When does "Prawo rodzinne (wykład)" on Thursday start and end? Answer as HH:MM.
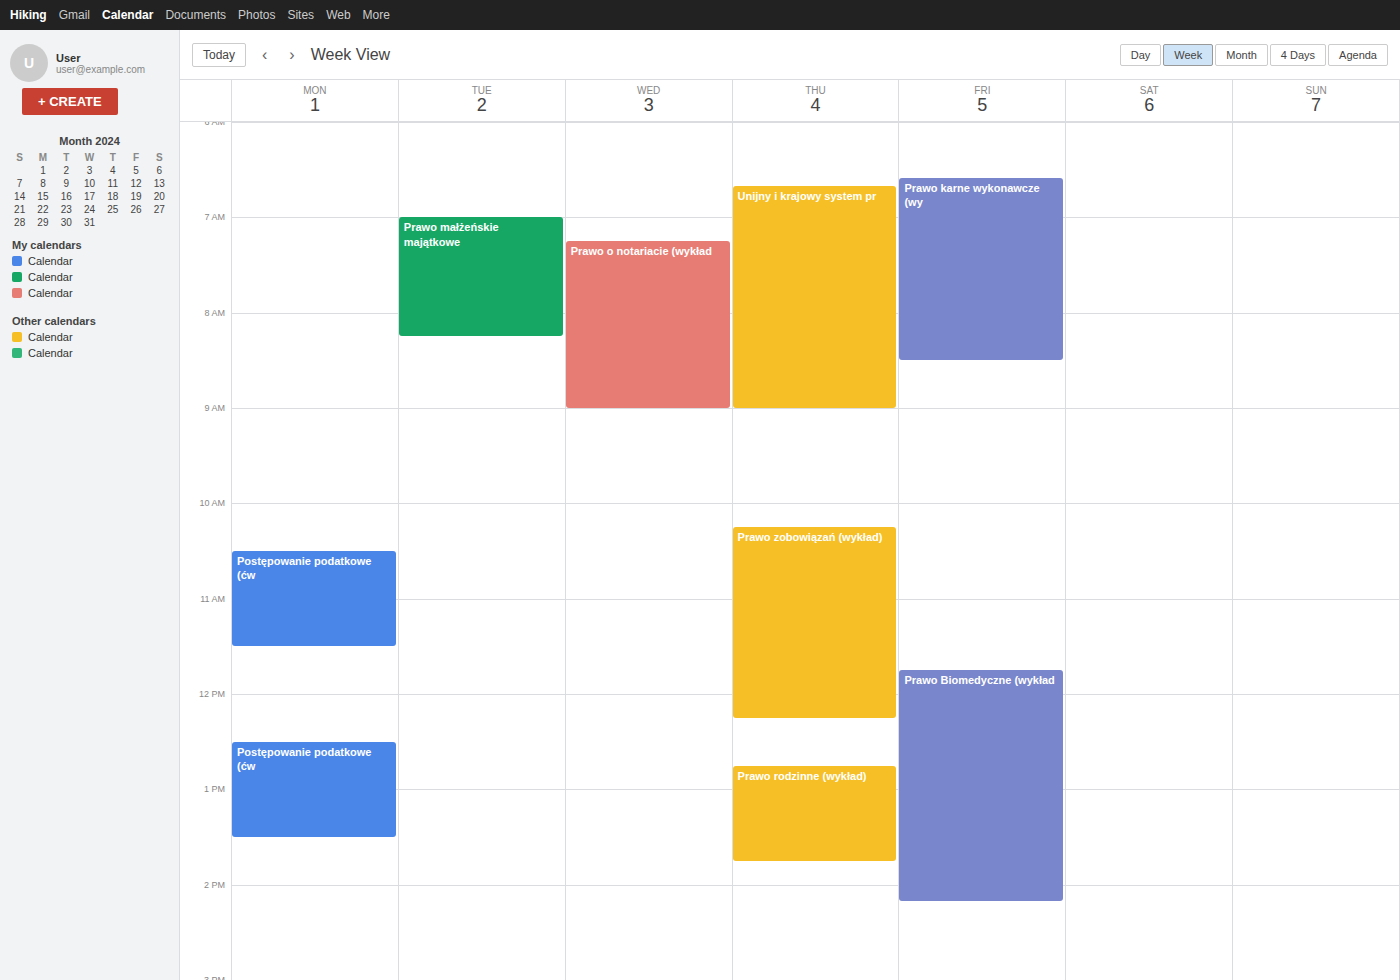
12:45 to 13:45